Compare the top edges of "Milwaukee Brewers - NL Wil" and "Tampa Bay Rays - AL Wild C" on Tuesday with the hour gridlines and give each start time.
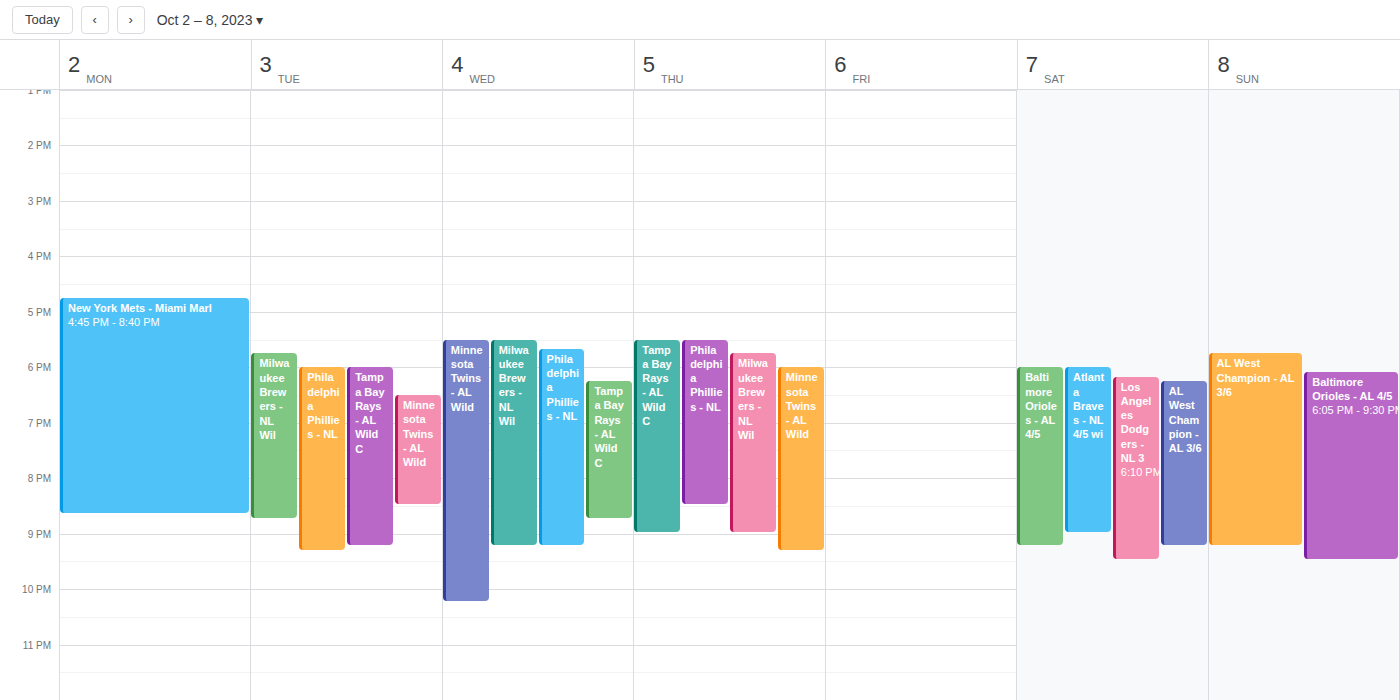
"Milwaukee Brewers - NL Wil": 5:45 PM, neither: three quarters of the way from the 5 PM line to the 6 PM line. "Tampa Bay Rays - AL Wild C": 6:00 PM, exactly on the 6 PM line.